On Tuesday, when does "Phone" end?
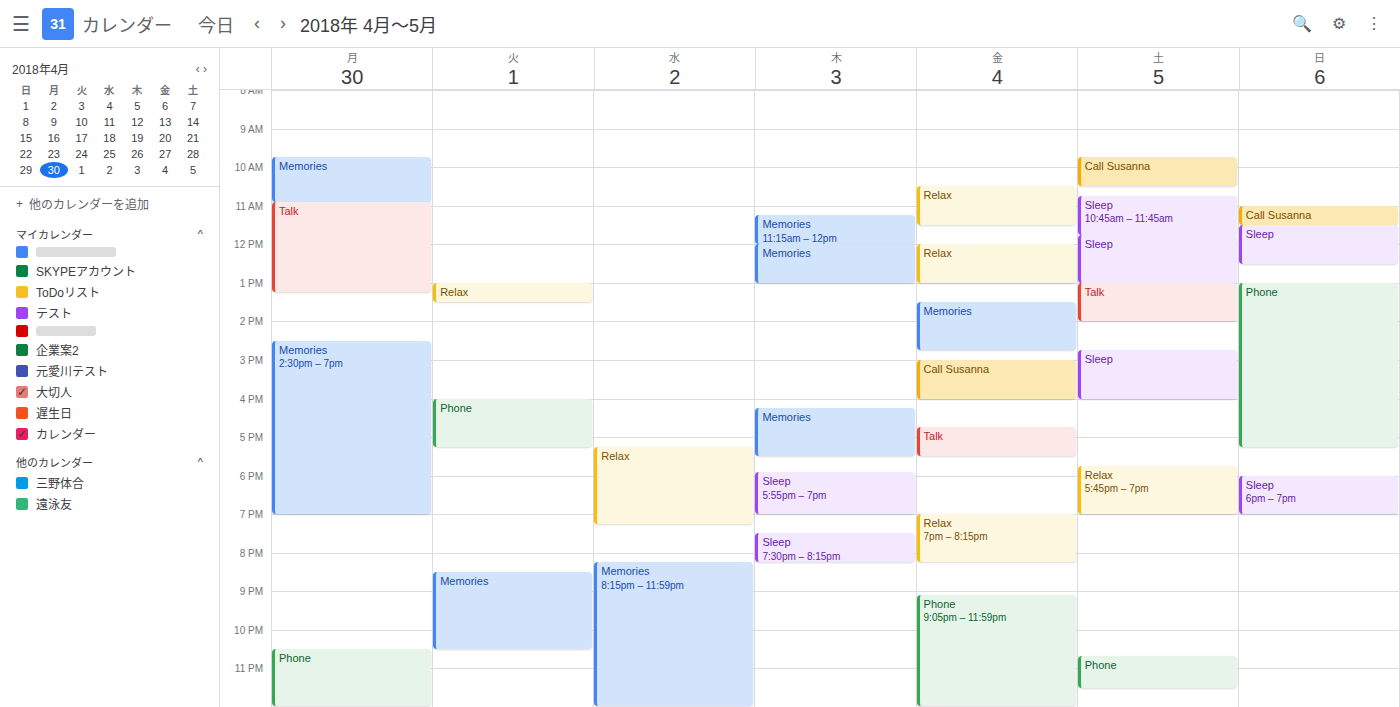
5:15 PM